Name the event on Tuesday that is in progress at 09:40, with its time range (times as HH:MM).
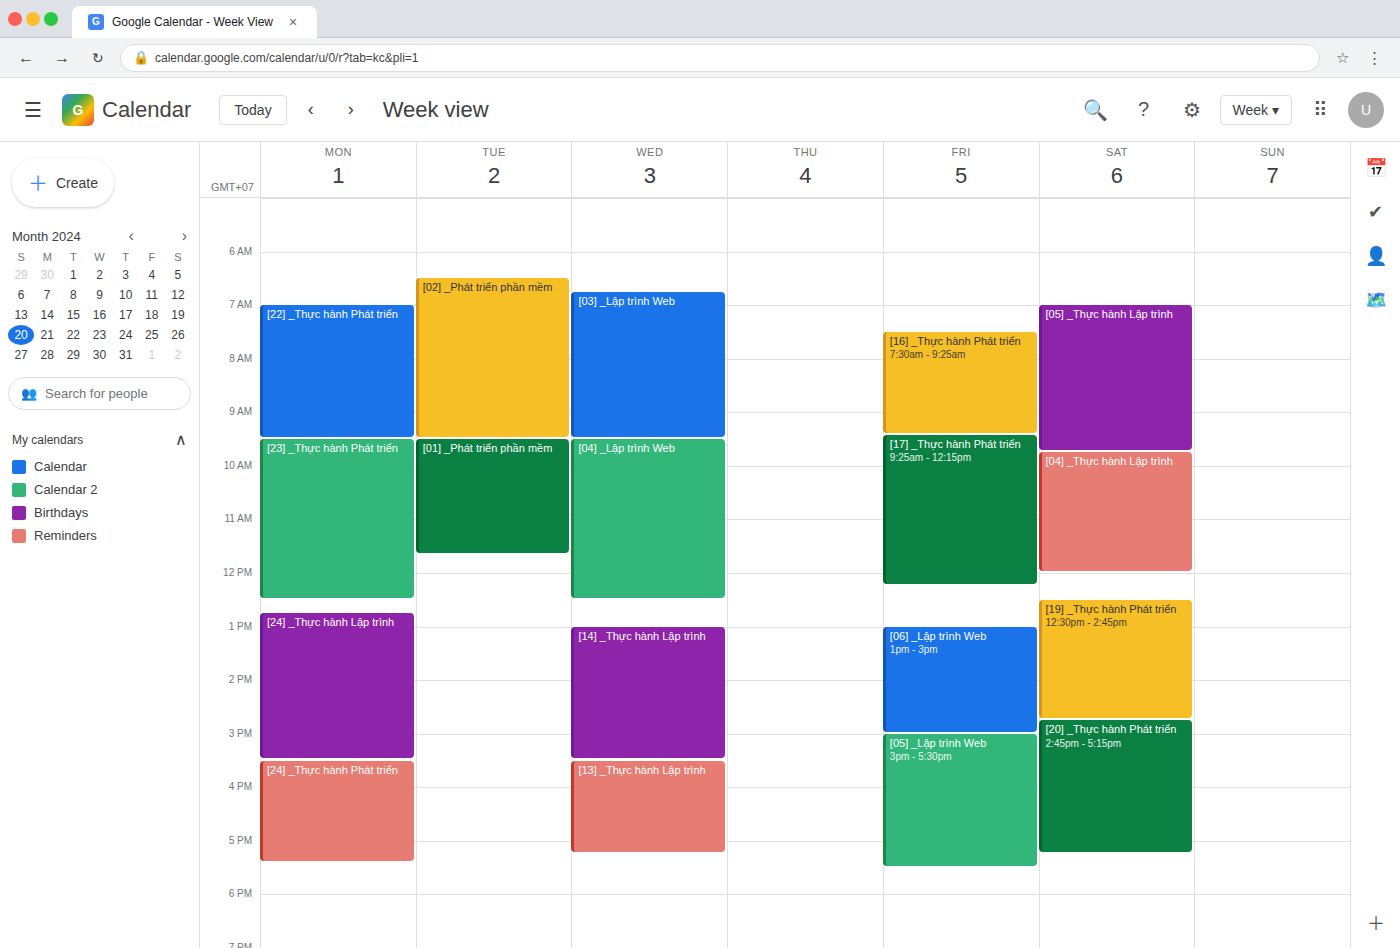
"[01] _Phát triển phần mềm", 09:30 to 11:40